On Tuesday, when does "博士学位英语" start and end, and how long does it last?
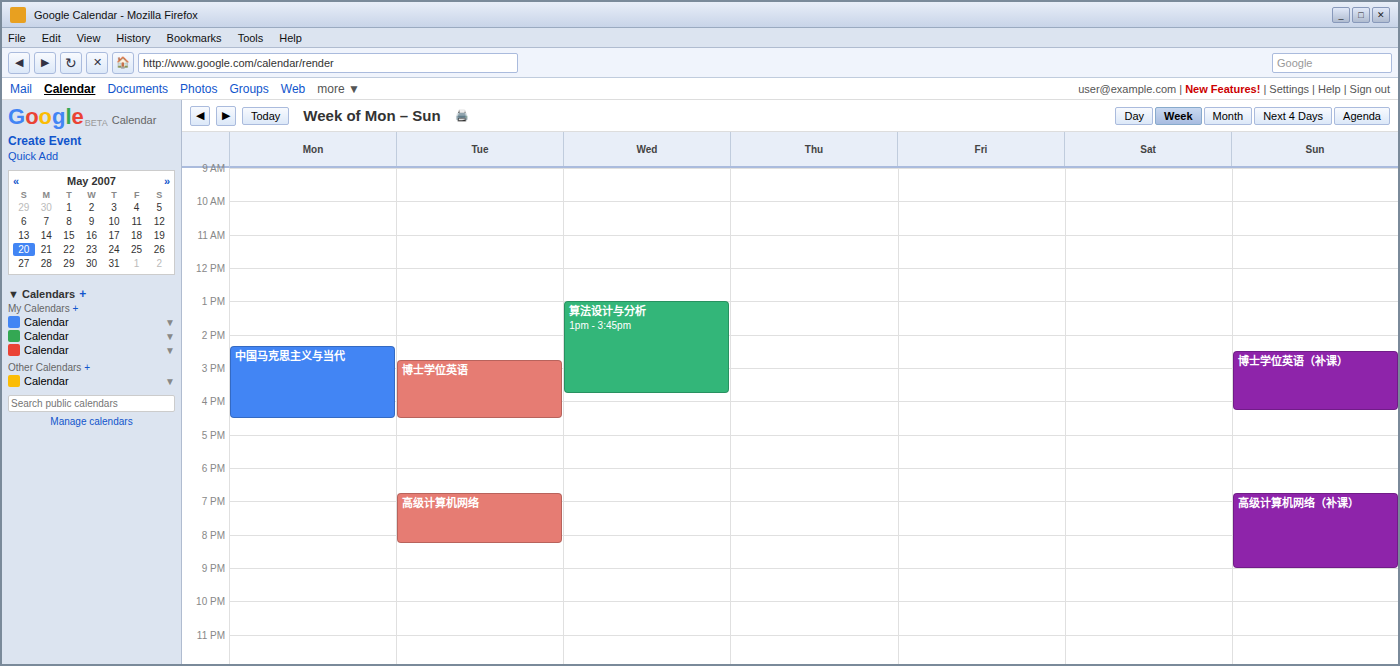
2:45 PM to 4:30 PM, 1 hour 45 minutes